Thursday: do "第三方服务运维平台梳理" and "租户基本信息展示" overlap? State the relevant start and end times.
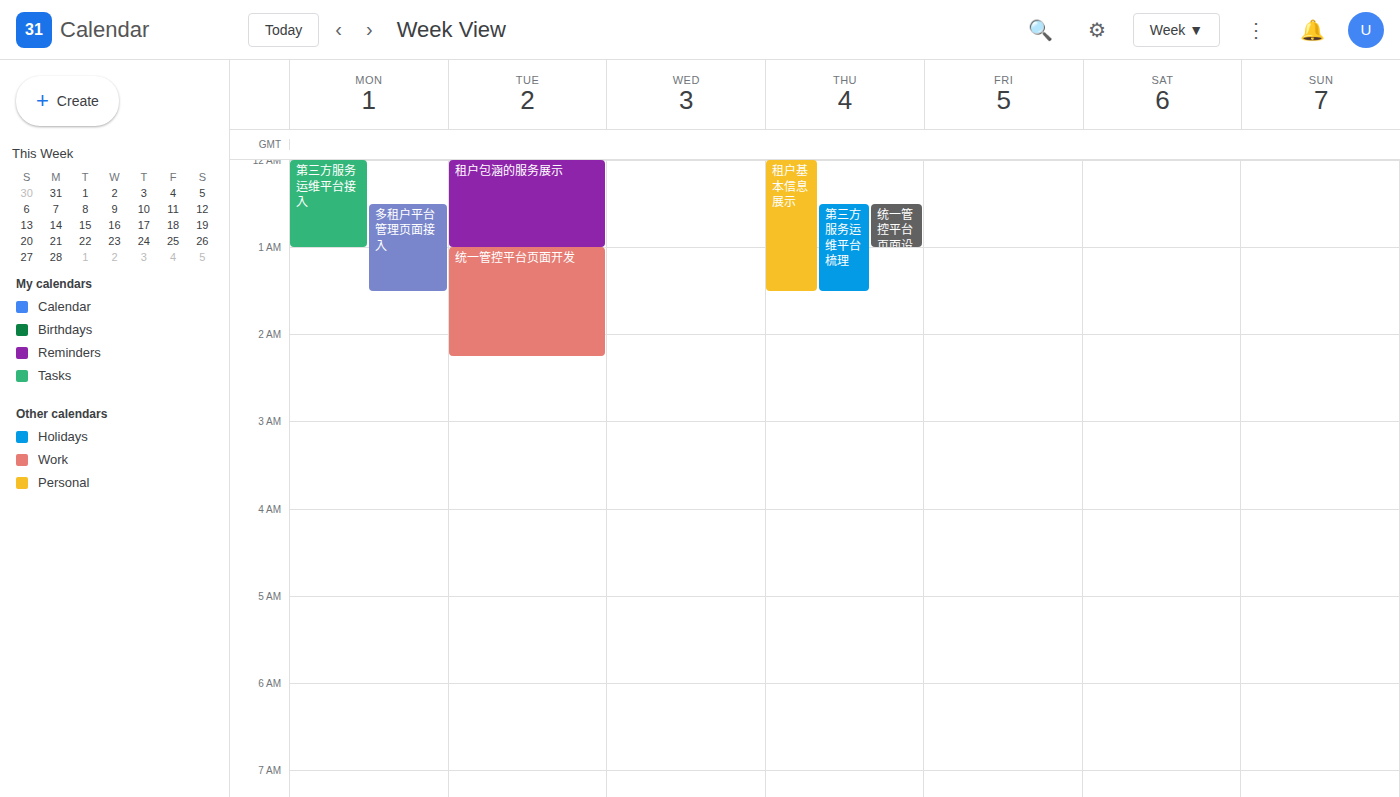
"第三方服务运维平台梳理" starts at 12:30 AM, before "租户基本信息展示" ends at 1:30 AM -- they overlap.